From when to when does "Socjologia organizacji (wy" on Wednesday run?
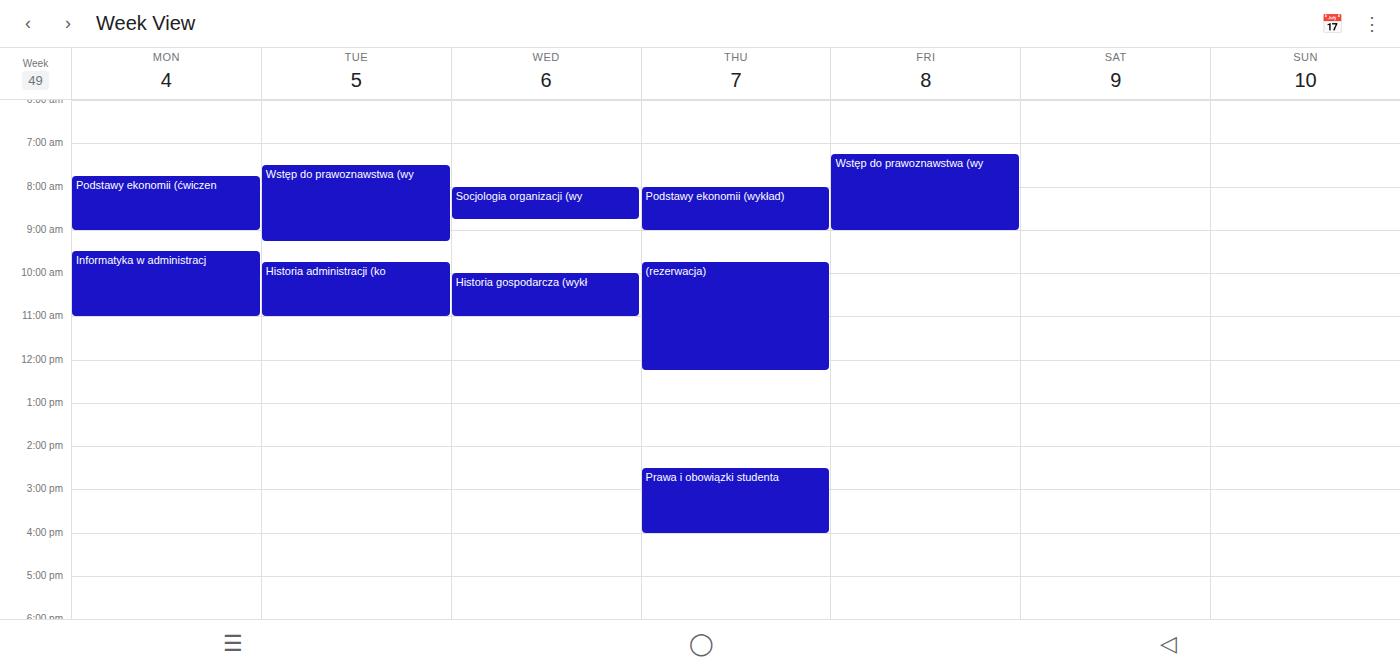
8:00 AM to 8:45 AM